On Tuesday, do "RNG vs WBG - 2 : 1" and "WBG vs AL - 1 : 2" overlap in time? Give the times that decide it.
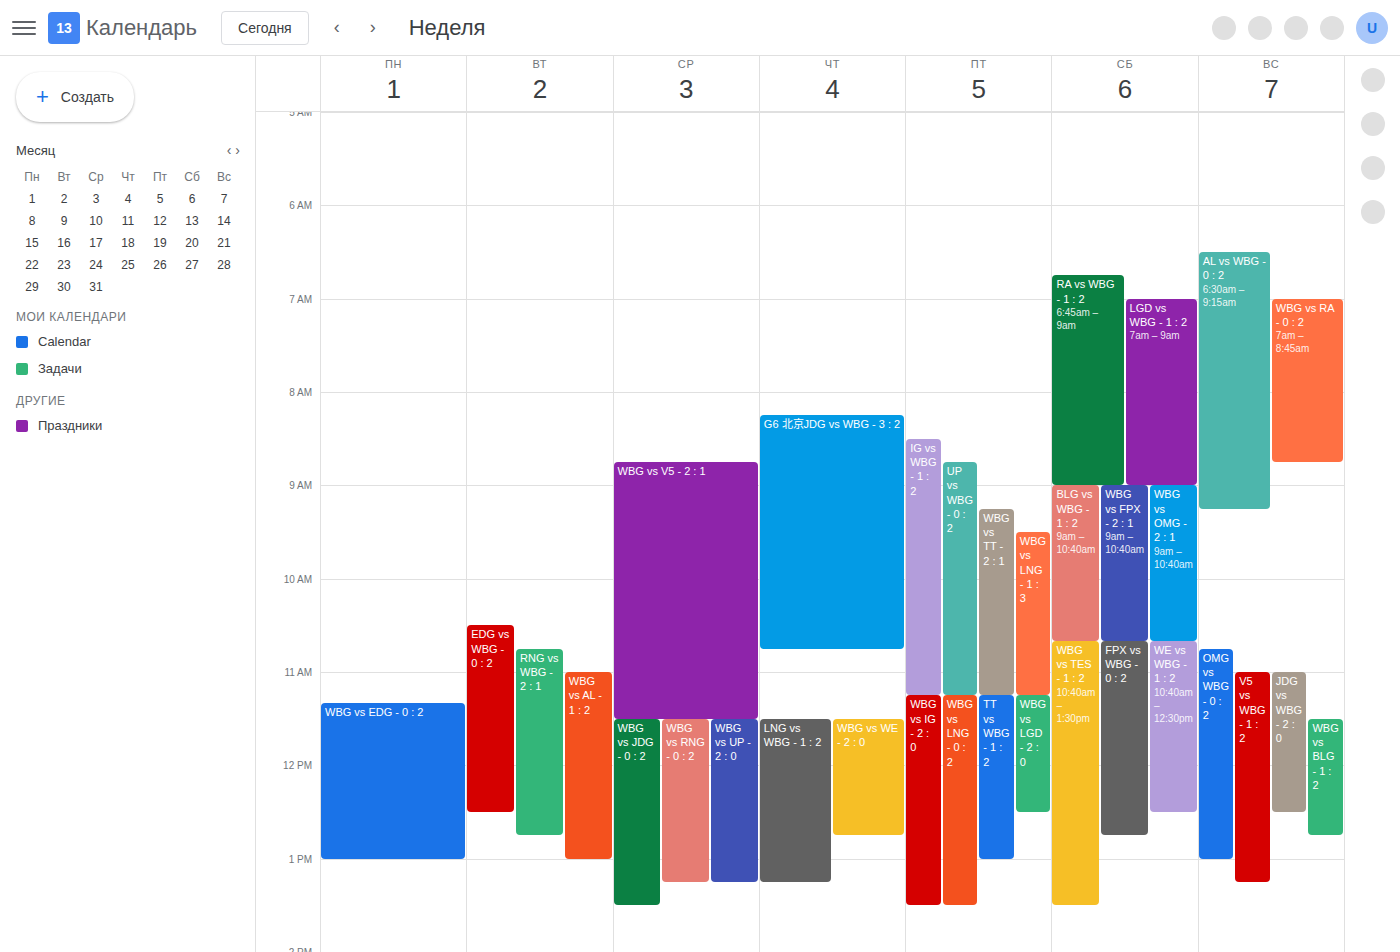
"WBG vs AL - 1 : 2" starts at 11:00 AM, before "RNG vs WBG - 2 : 1" ends at 12:45 PM -- they overlap.